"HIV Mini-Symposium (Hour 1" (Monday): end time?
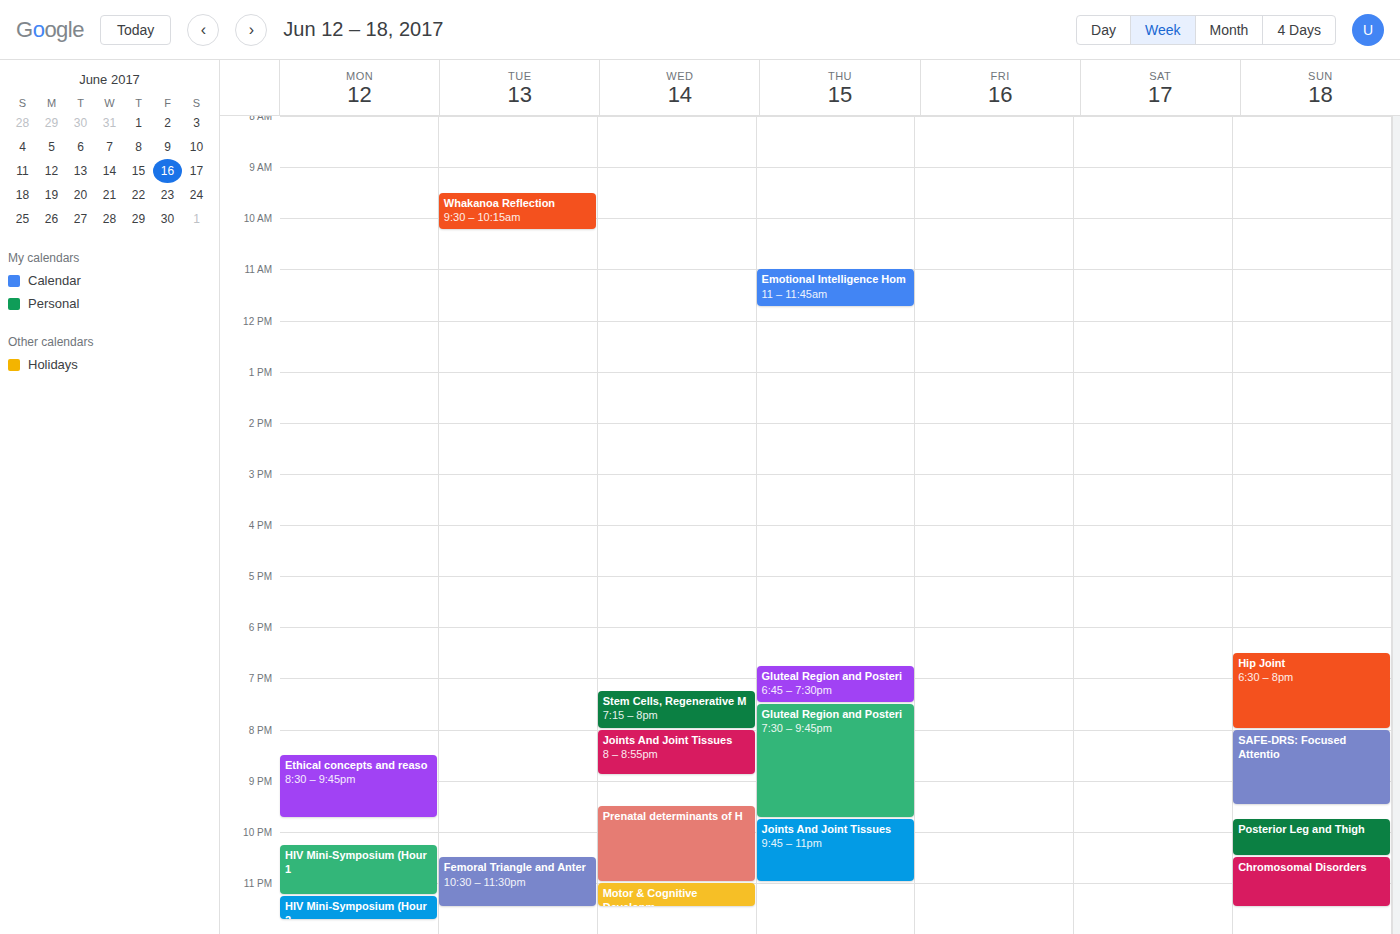
11:15 PM